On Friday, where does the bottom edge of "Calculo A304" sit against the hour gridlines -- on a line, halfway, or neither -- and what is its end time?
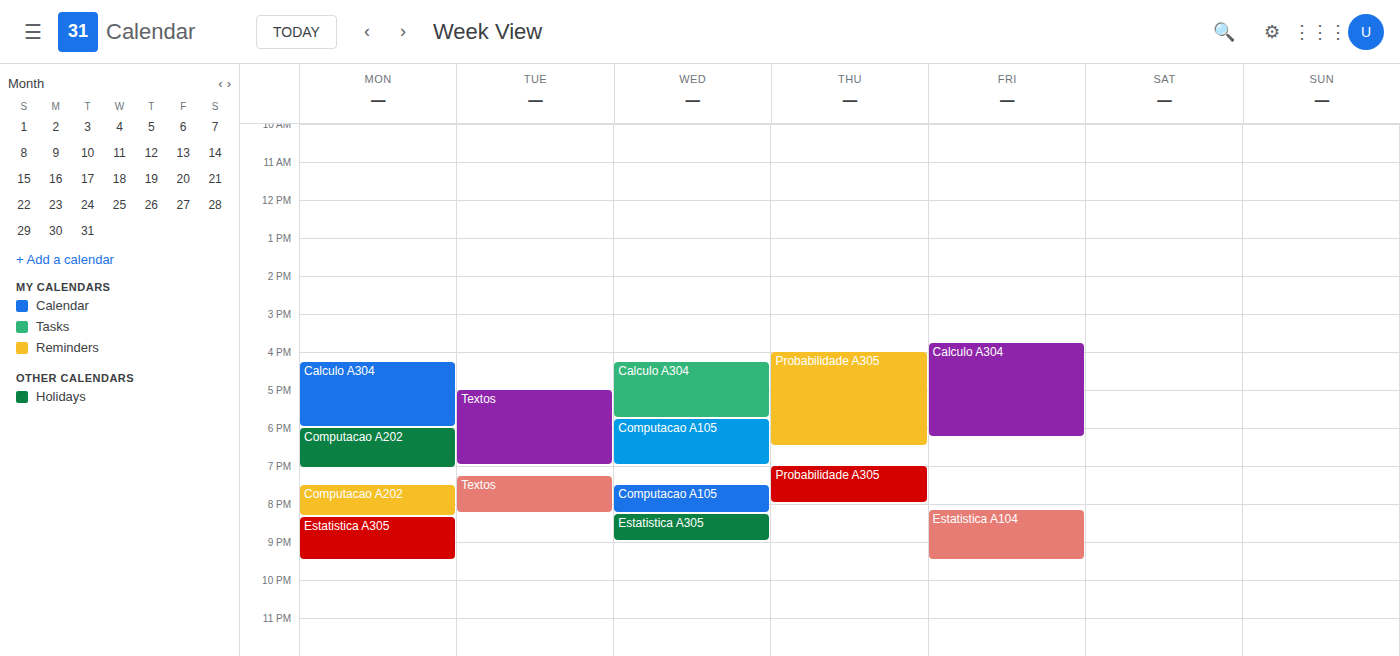
6:15 PM -- neither: a quarter of the way from the 6 PM line to the 7 PM line.